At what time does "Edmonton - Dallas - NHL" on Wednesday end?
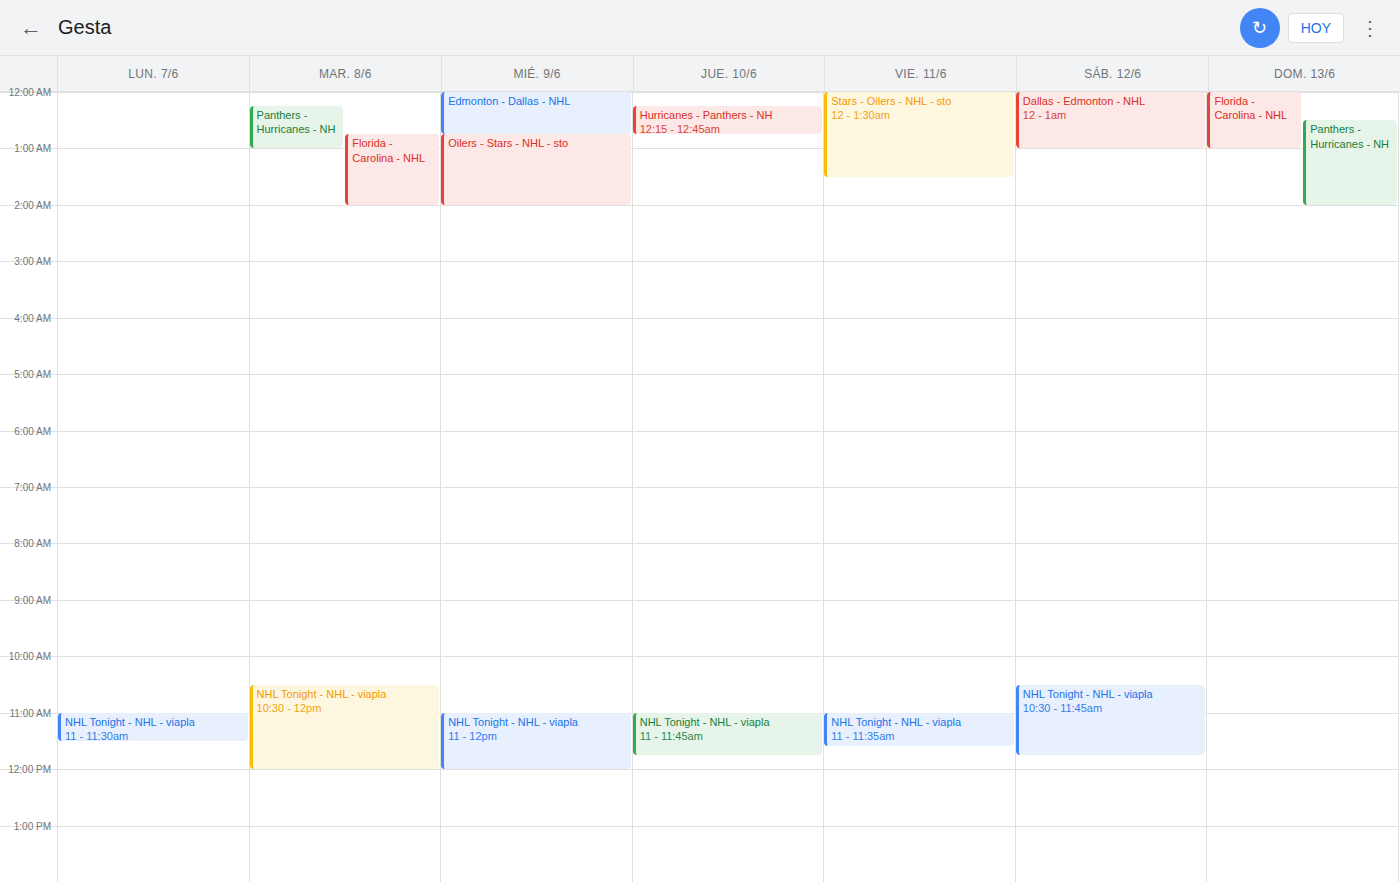
00:45